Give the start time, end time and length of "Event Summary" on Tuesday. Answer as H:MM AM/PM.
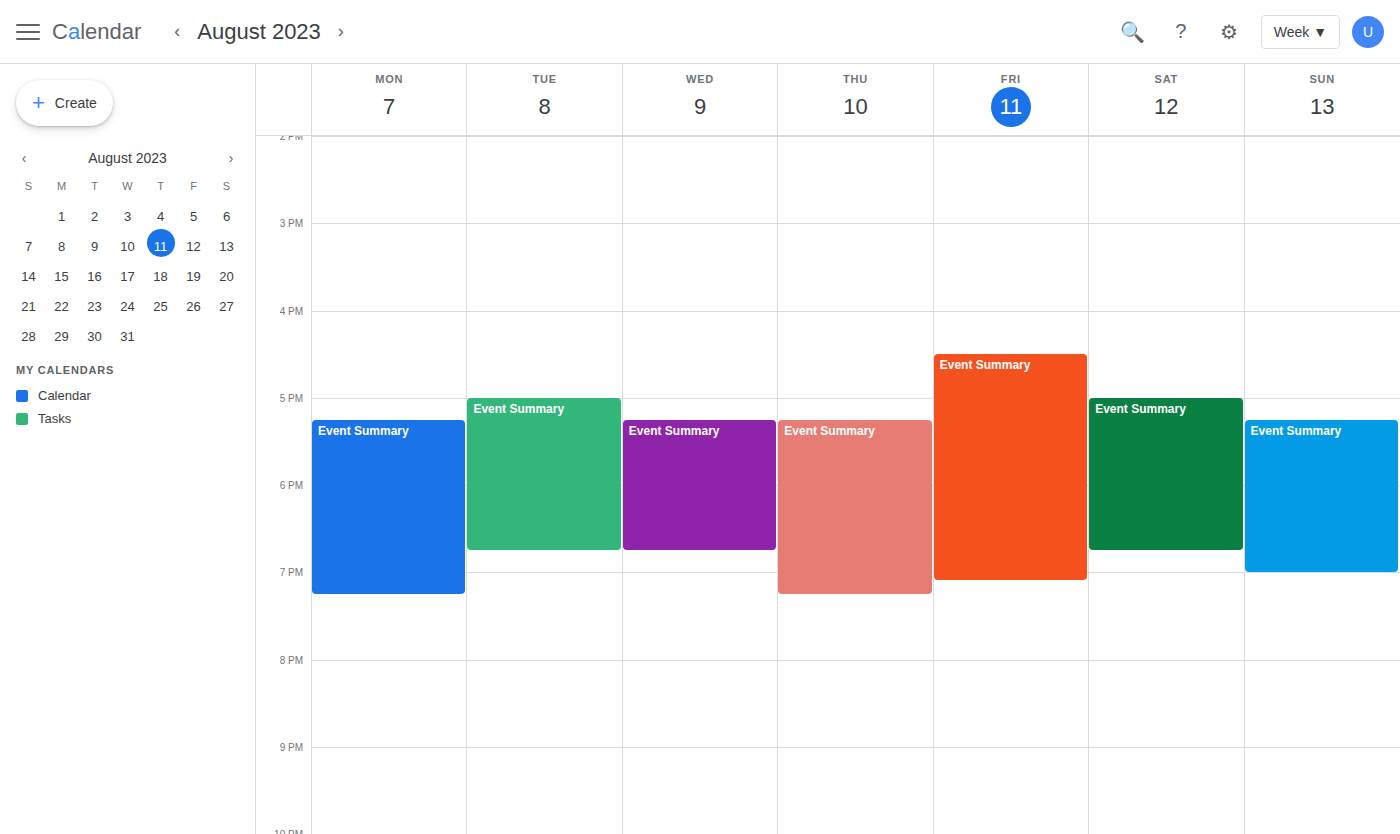
5:00 PM to 6:45 PM, 1 hour 45 minutes